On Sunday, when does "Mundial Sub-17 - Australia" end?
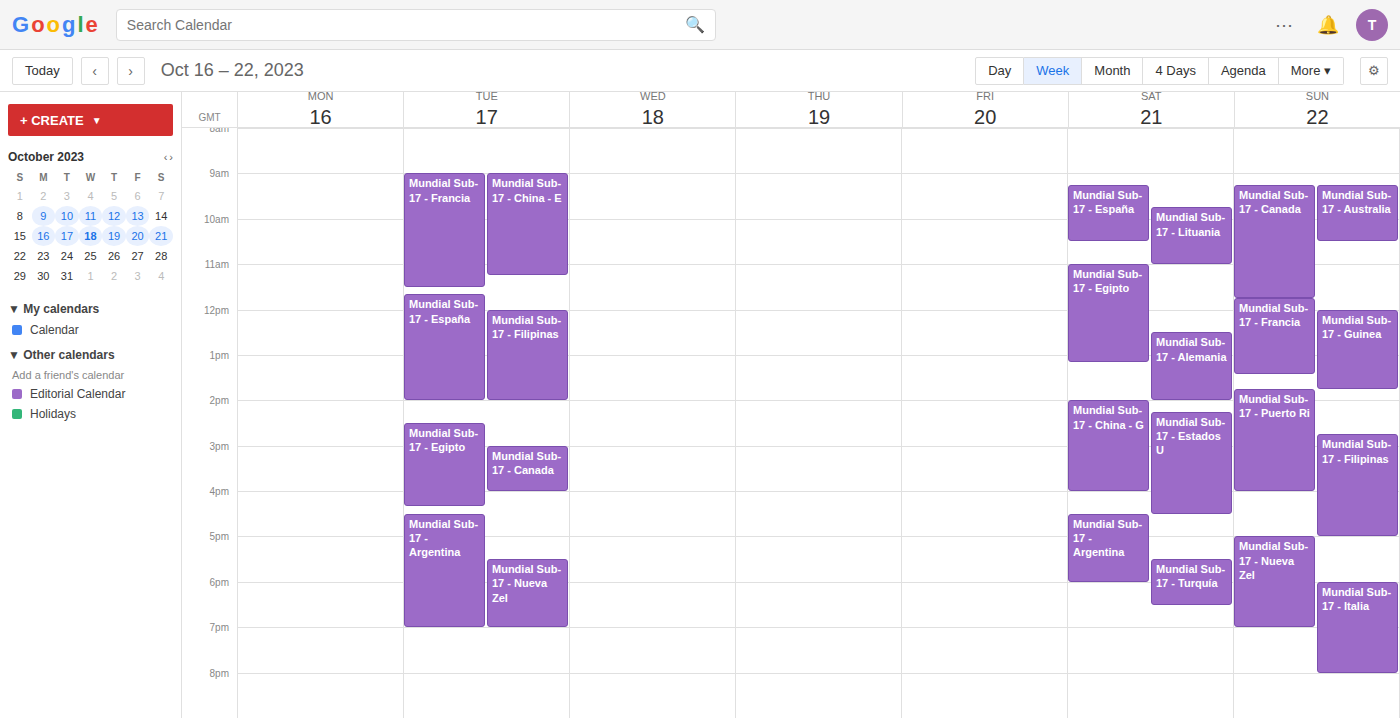
10:30 AM